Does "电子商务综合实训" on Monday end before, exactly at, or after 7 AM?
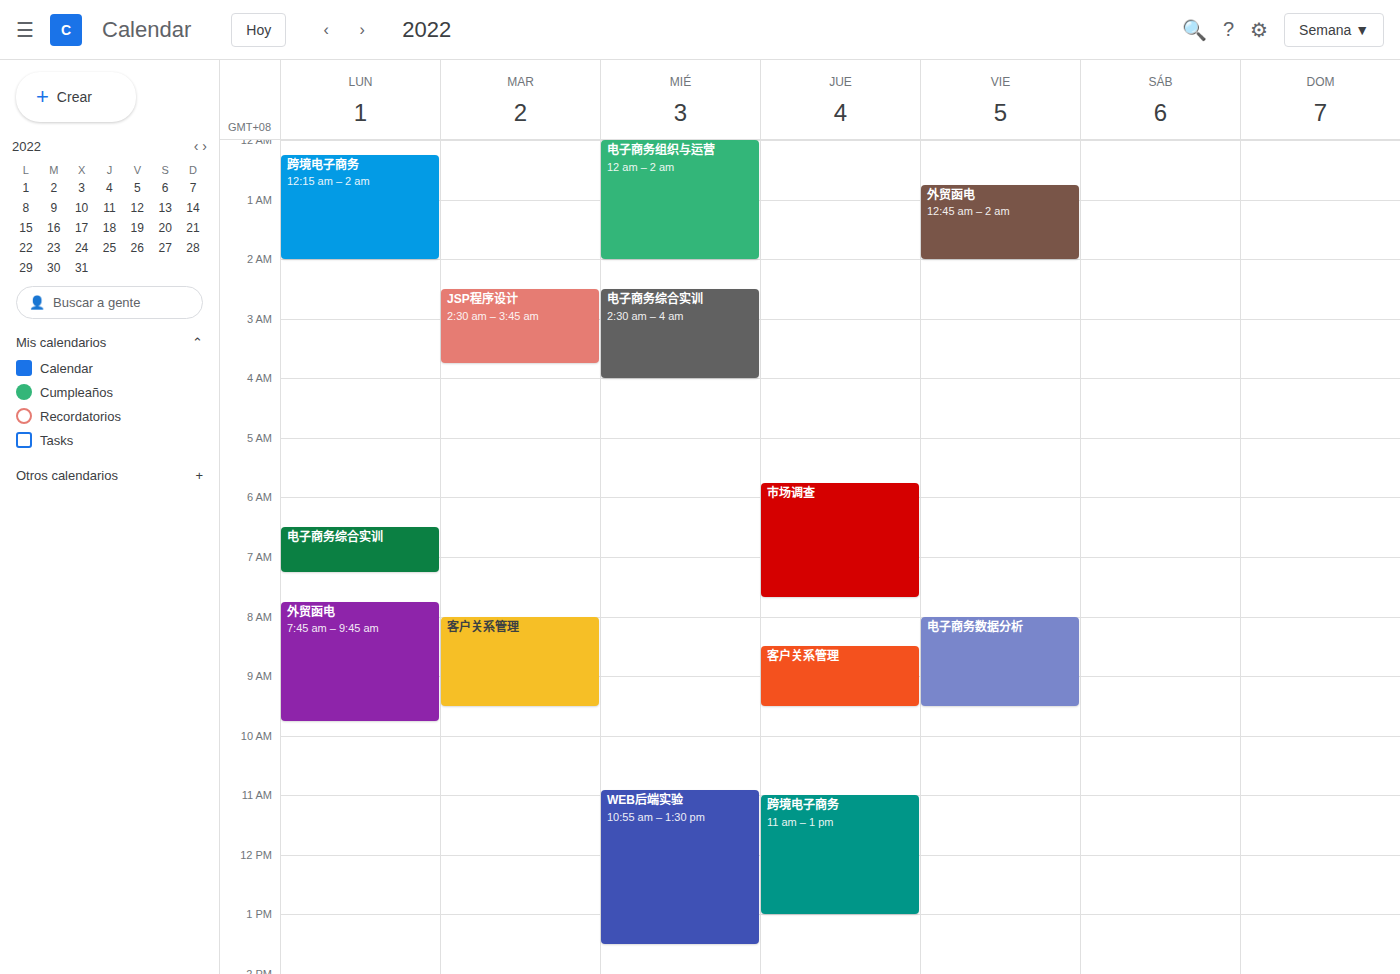
7:15 AM -- after 7 AM, 15 minutes below the 7 AM line.